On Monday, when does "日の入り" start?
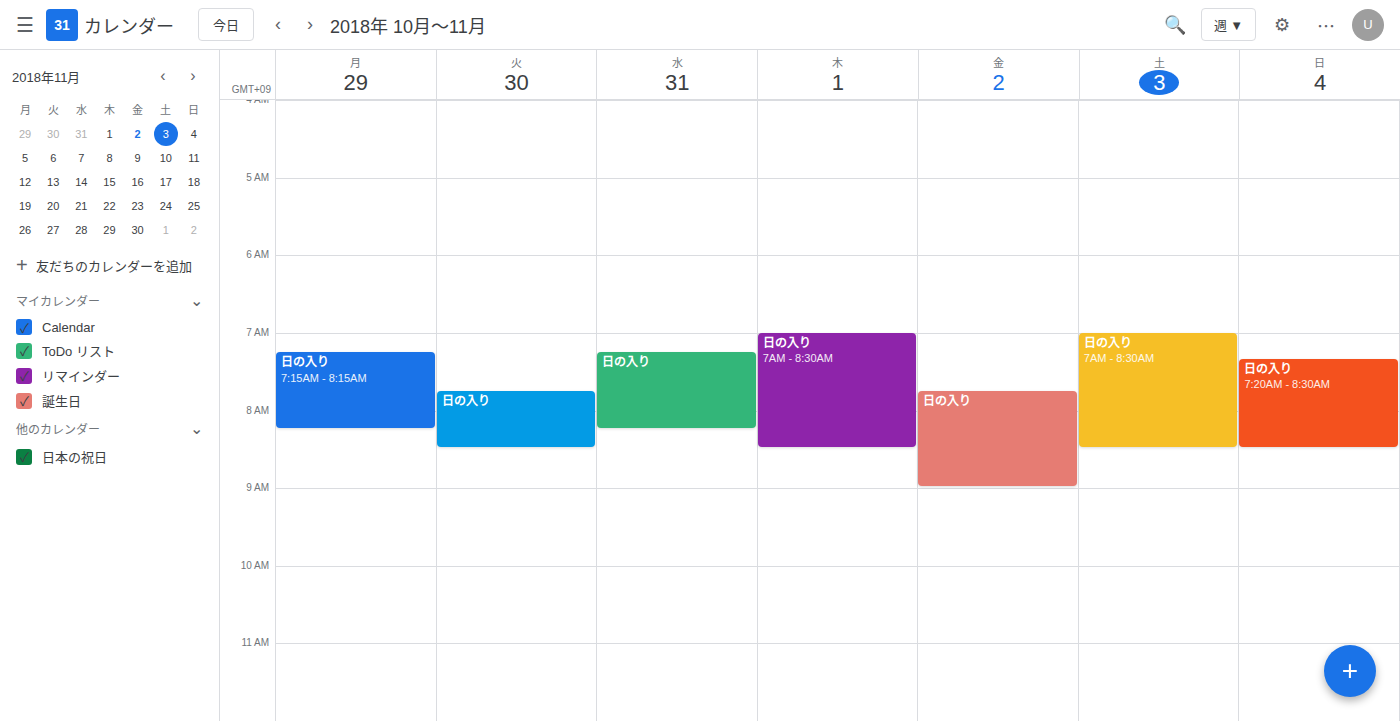
7:15 AM